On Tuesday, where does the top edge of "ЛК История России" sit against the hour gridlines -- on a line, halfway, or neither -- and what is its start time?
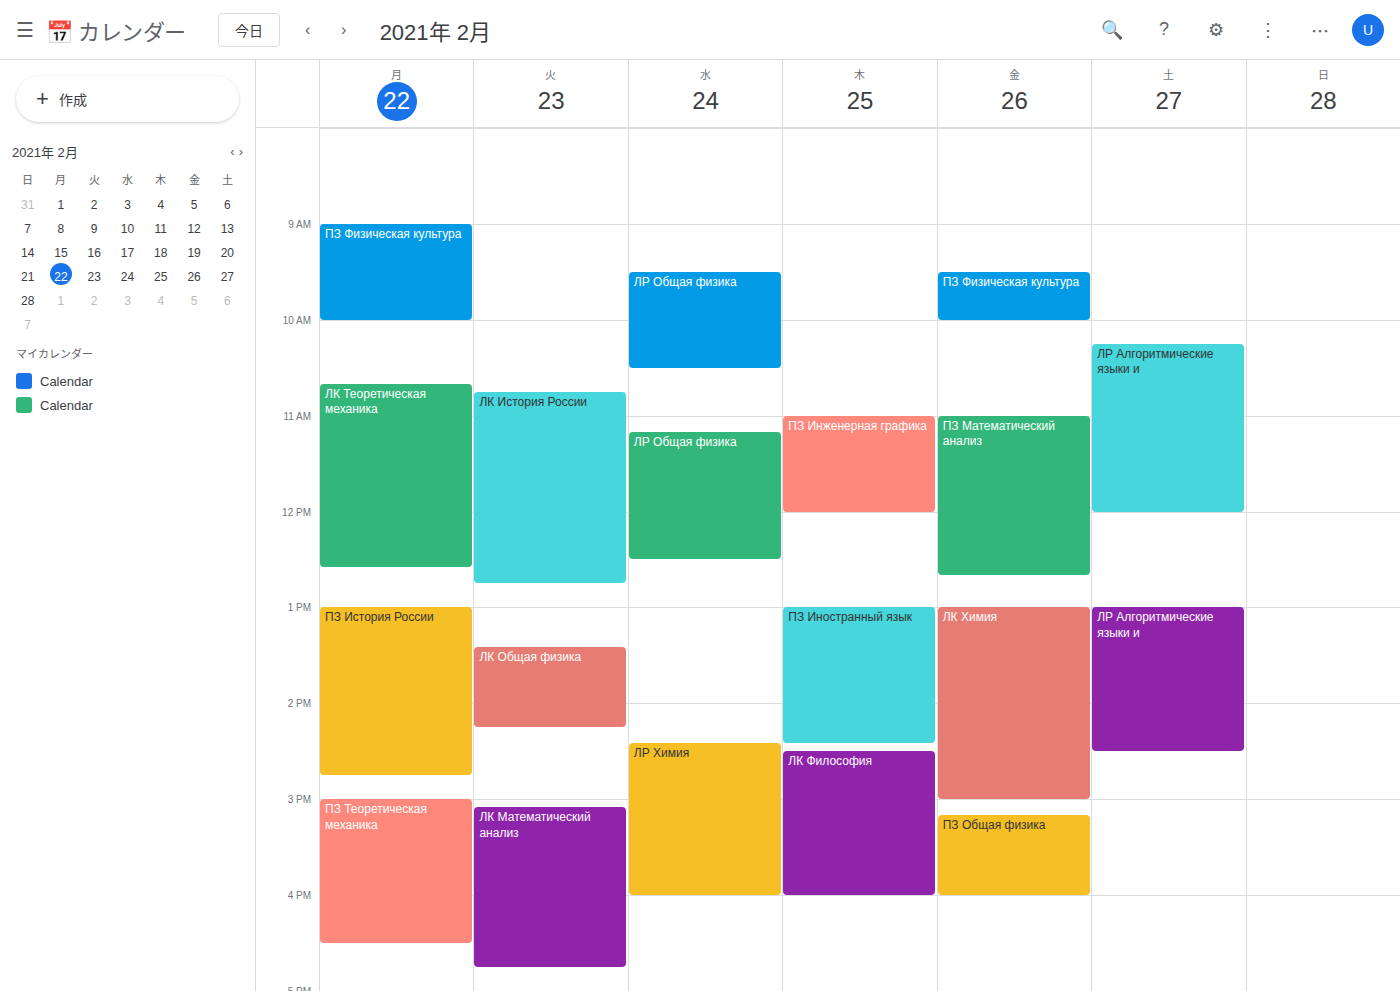
10:45 -- neither: three quarters of the way from the 10:00 line to the 11:00 line.